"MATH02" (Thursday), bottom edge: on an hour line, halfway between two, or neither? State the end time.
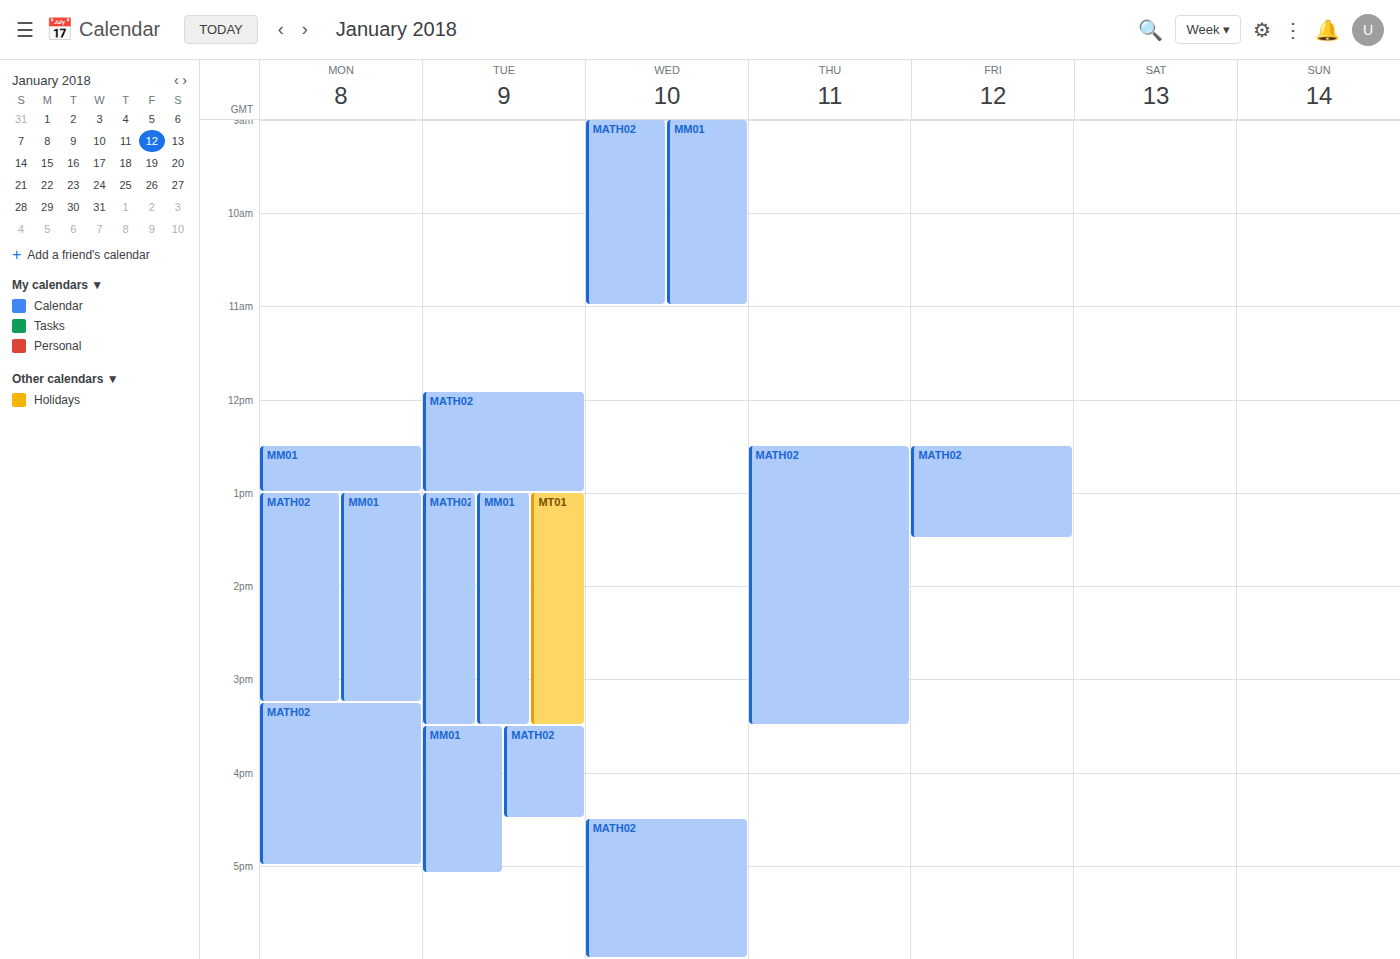
3:30 PM -- halfway between the 3 PM and 4 PM lines.